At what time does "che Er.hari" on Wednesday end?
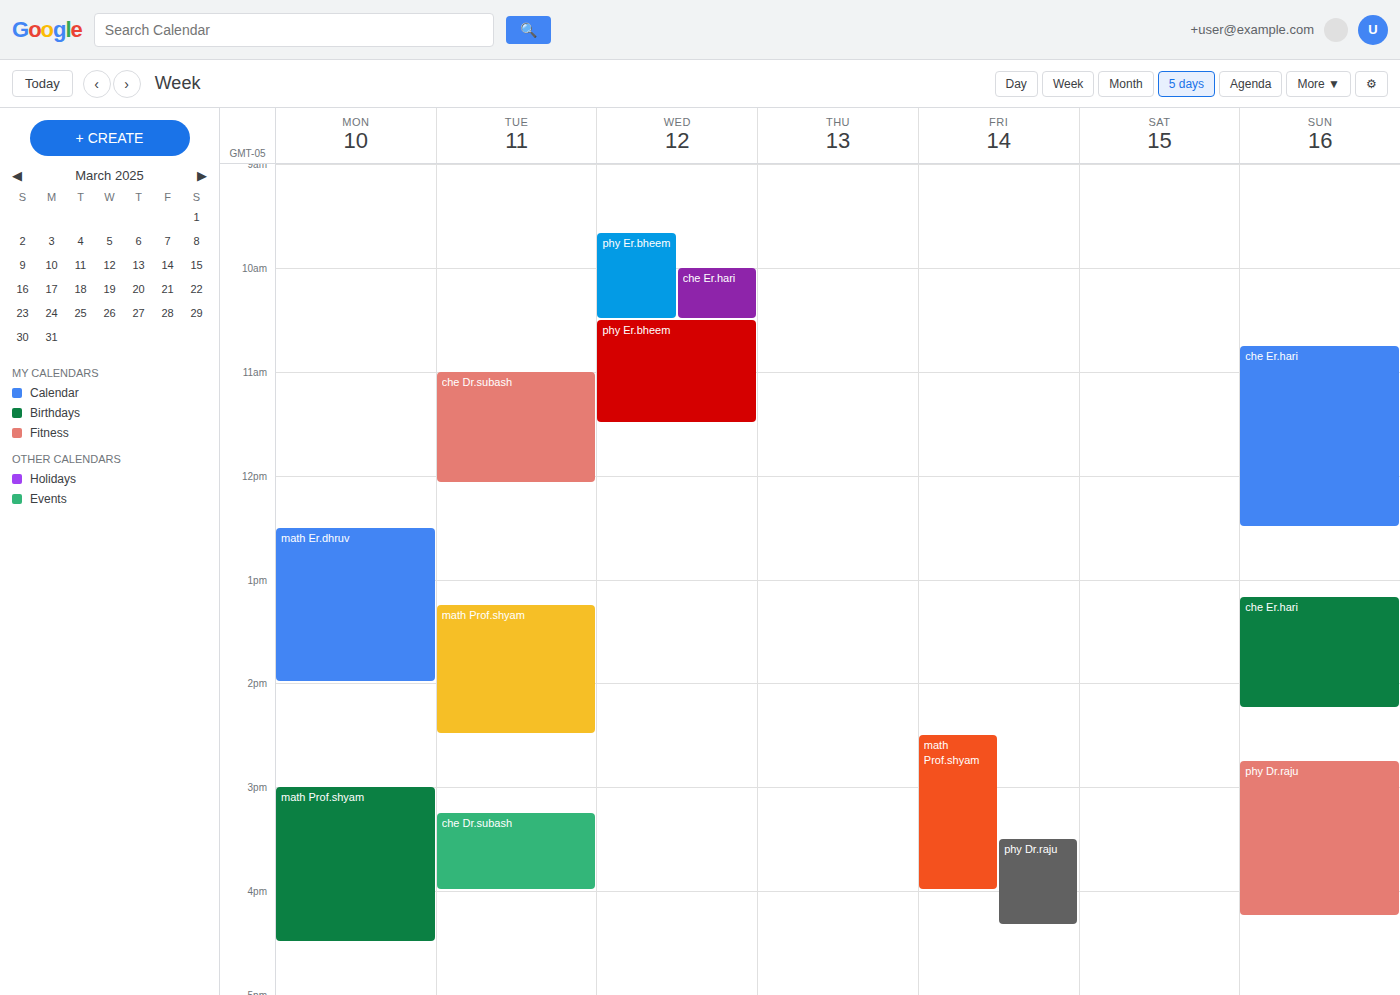
10:30 AM